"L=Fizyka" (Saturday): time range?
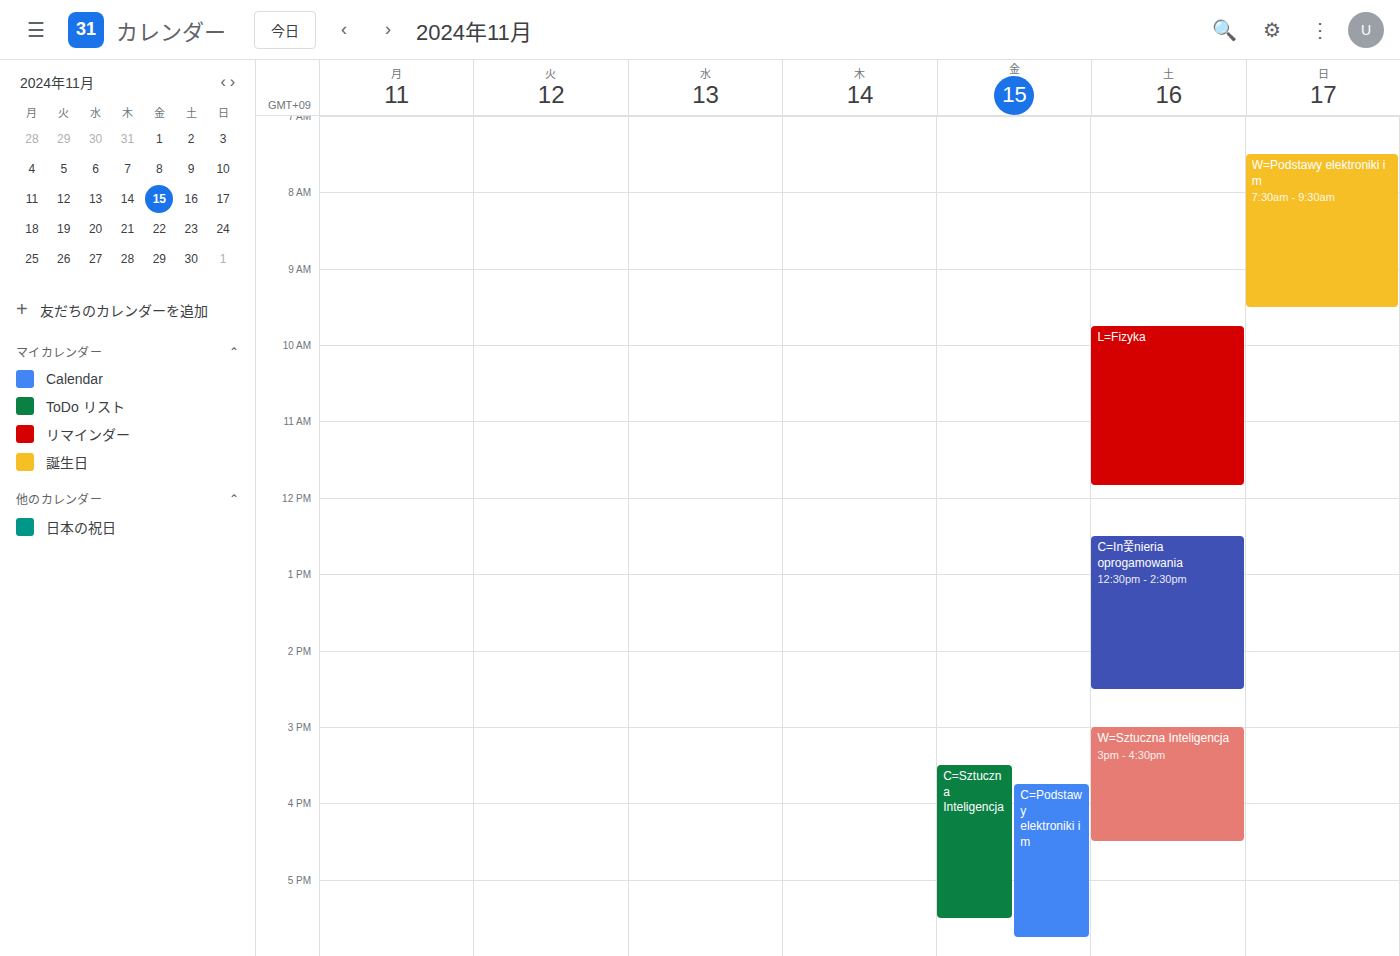
9:45 AM to 11:50 AM